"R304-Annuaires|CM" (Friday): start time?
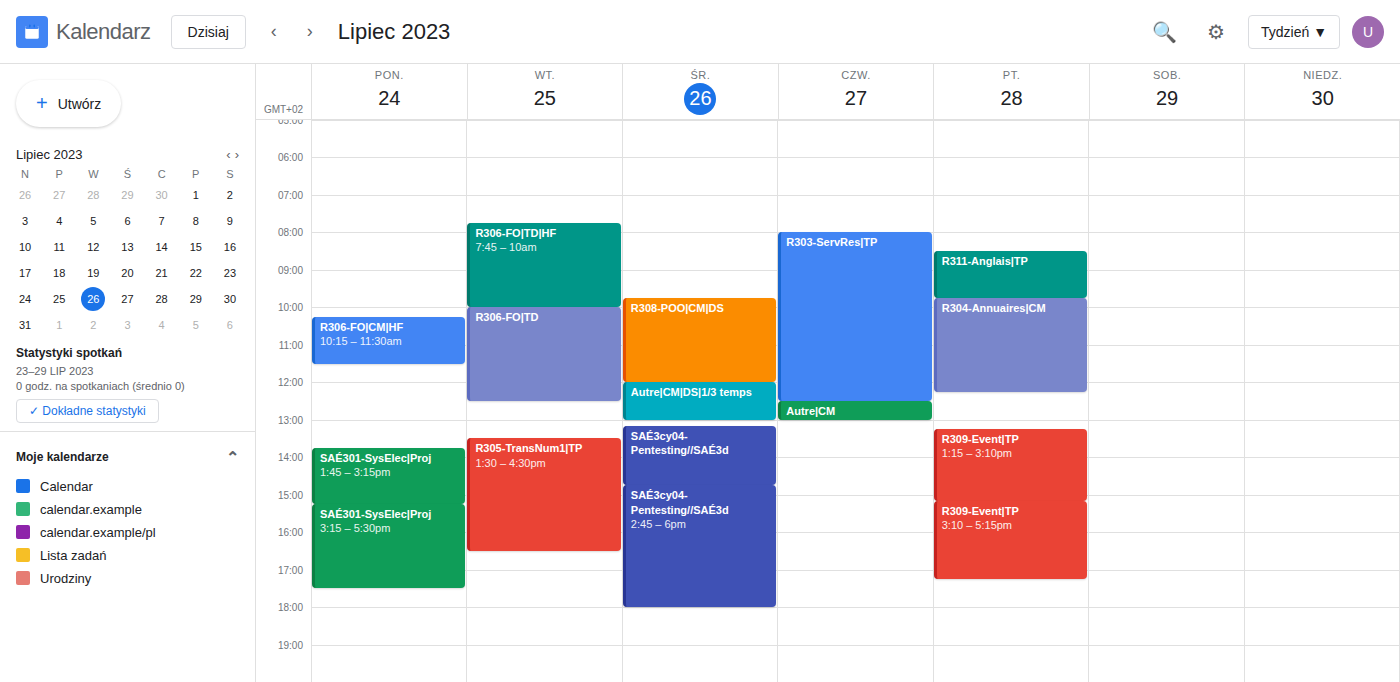
9:45 AM